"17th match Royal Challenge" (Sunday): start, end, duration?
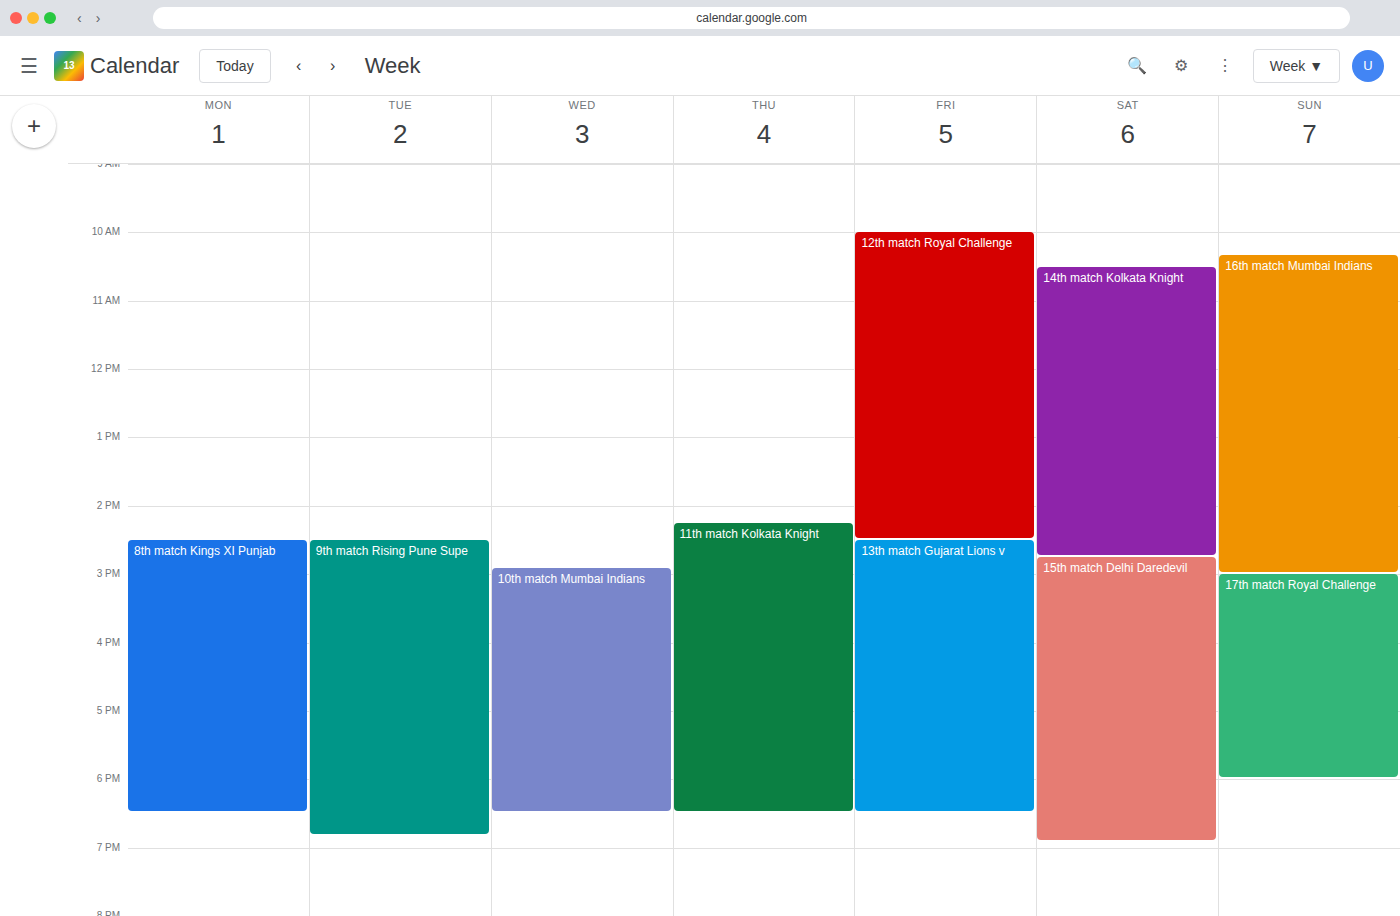
15:00 to 18:00, 3 hours